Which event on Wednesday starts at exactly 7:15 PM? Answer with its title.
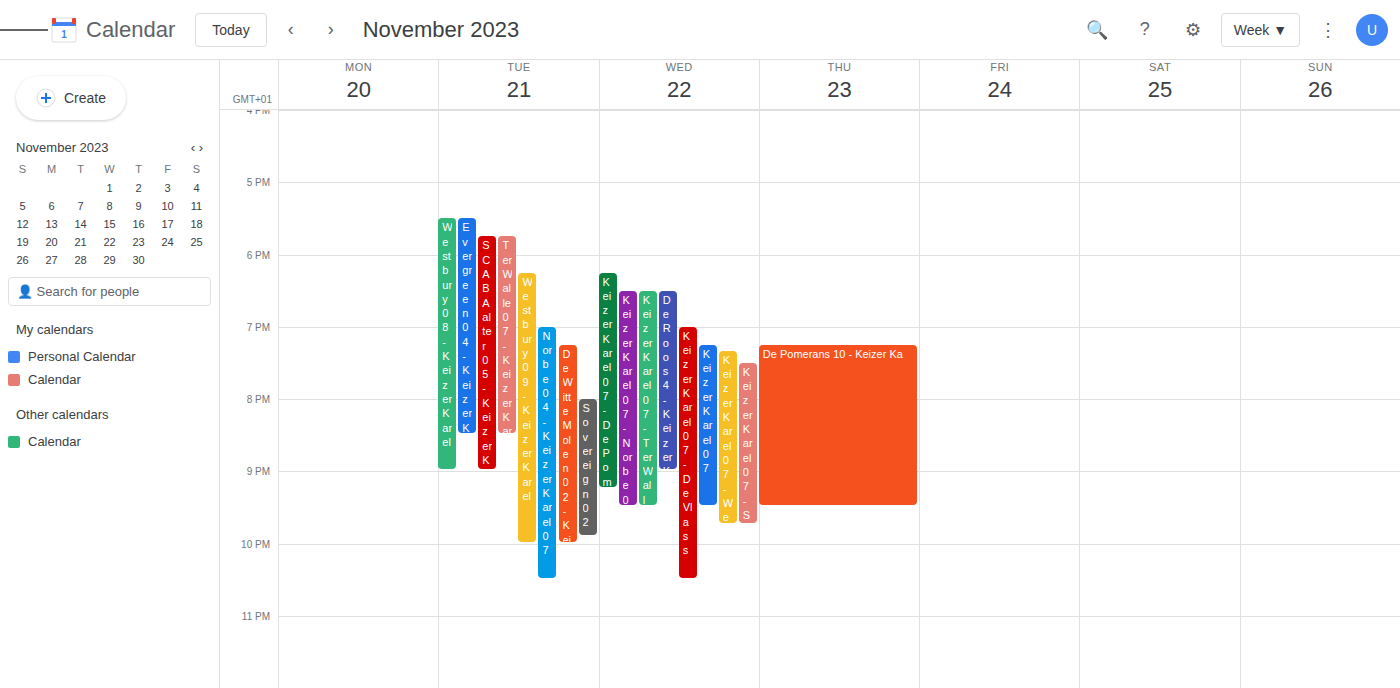
"Keizer Karel 07"